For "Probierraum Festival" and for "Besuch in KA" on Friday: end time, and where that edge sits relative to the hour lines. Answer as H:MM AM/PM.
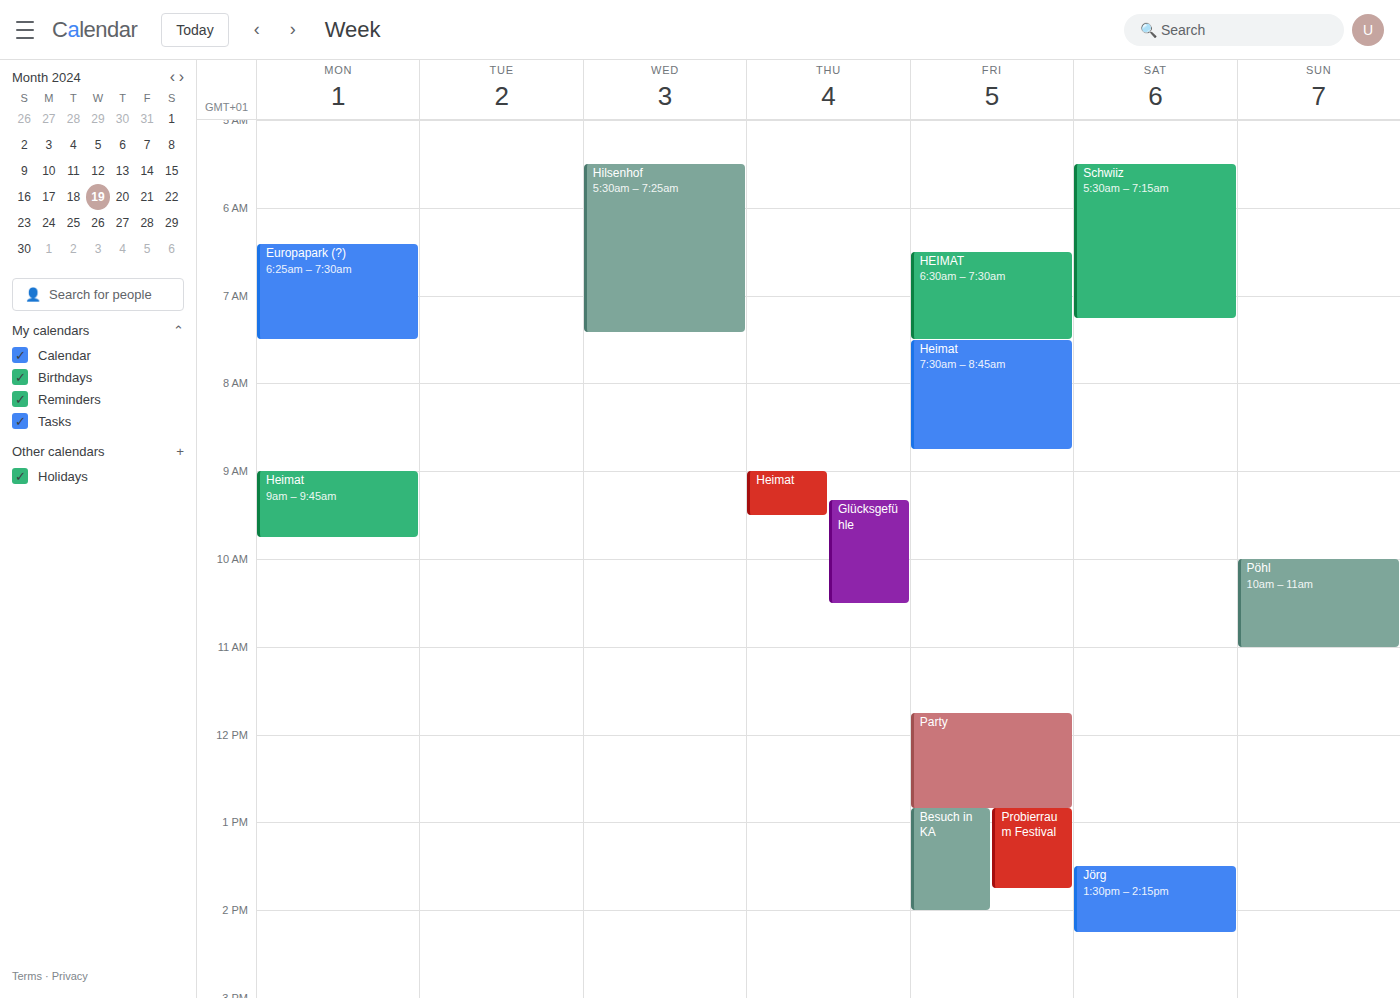
"Probierraum Festival": 1:45 PM, neither: three quarters of the way from the 1 PM line to the 2 PM line. "Besuch in KA": 2:00 PM, exactly on the 2 PM line.